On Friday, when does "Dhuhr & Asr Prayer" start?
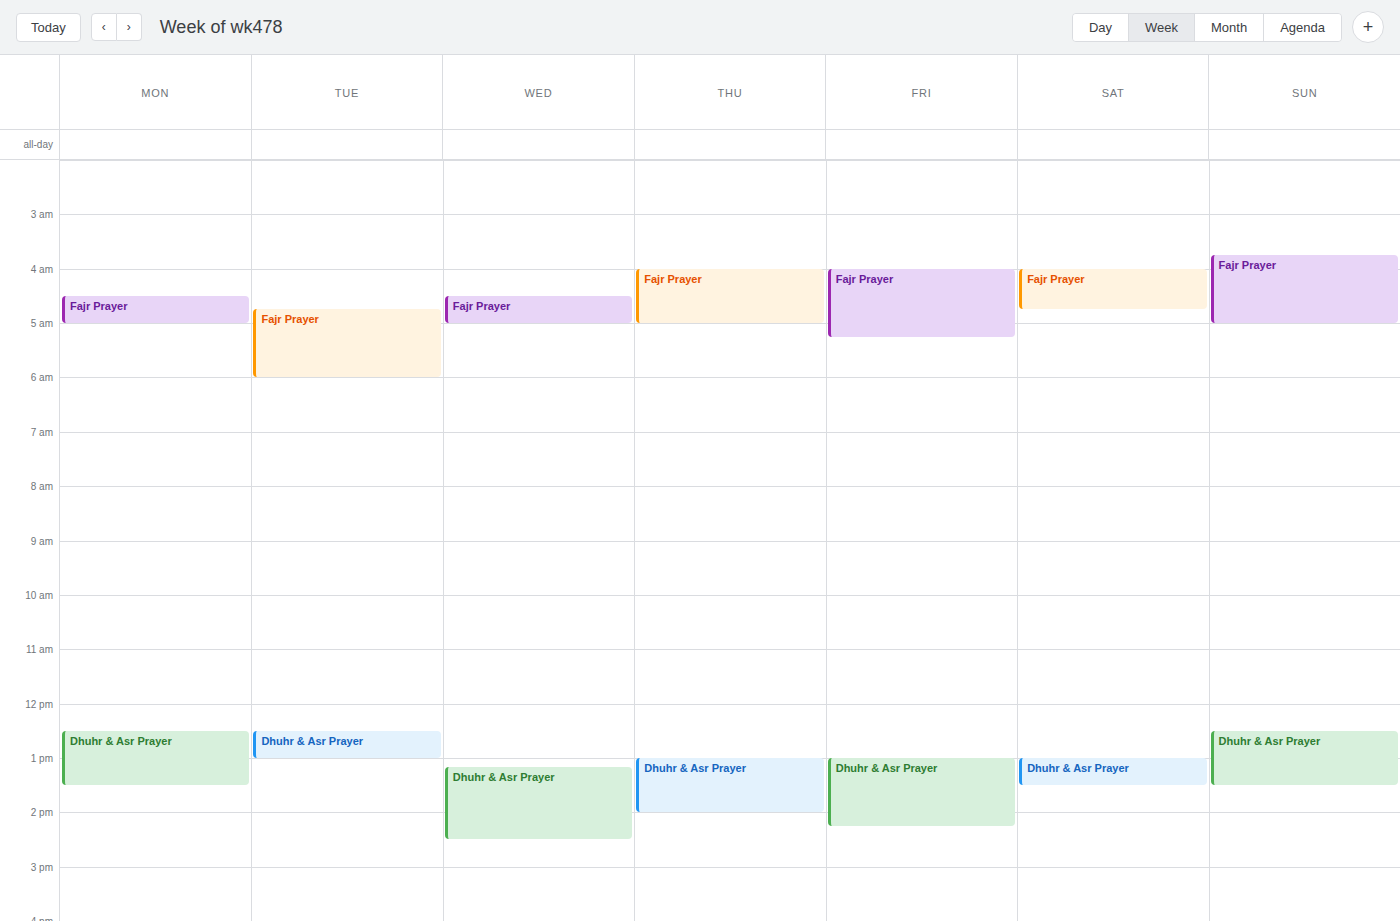
13:00